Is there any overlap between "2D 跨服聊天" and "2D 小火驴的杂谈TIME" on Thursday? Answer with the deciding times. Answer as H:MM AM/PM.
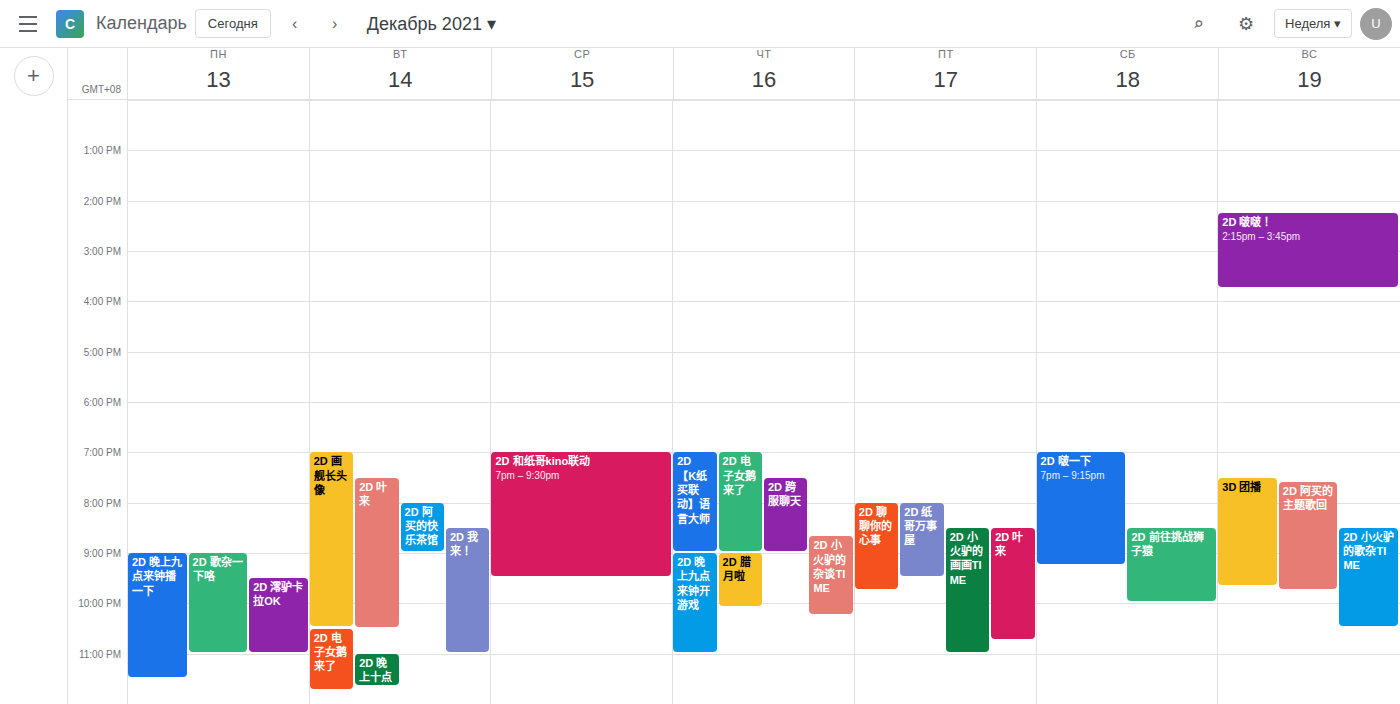
"2D 小火驴的杂谈TIME" starts at 8:40 PM, before "2D 跨服聊天" ends at 9:00 PM -- they overlap.